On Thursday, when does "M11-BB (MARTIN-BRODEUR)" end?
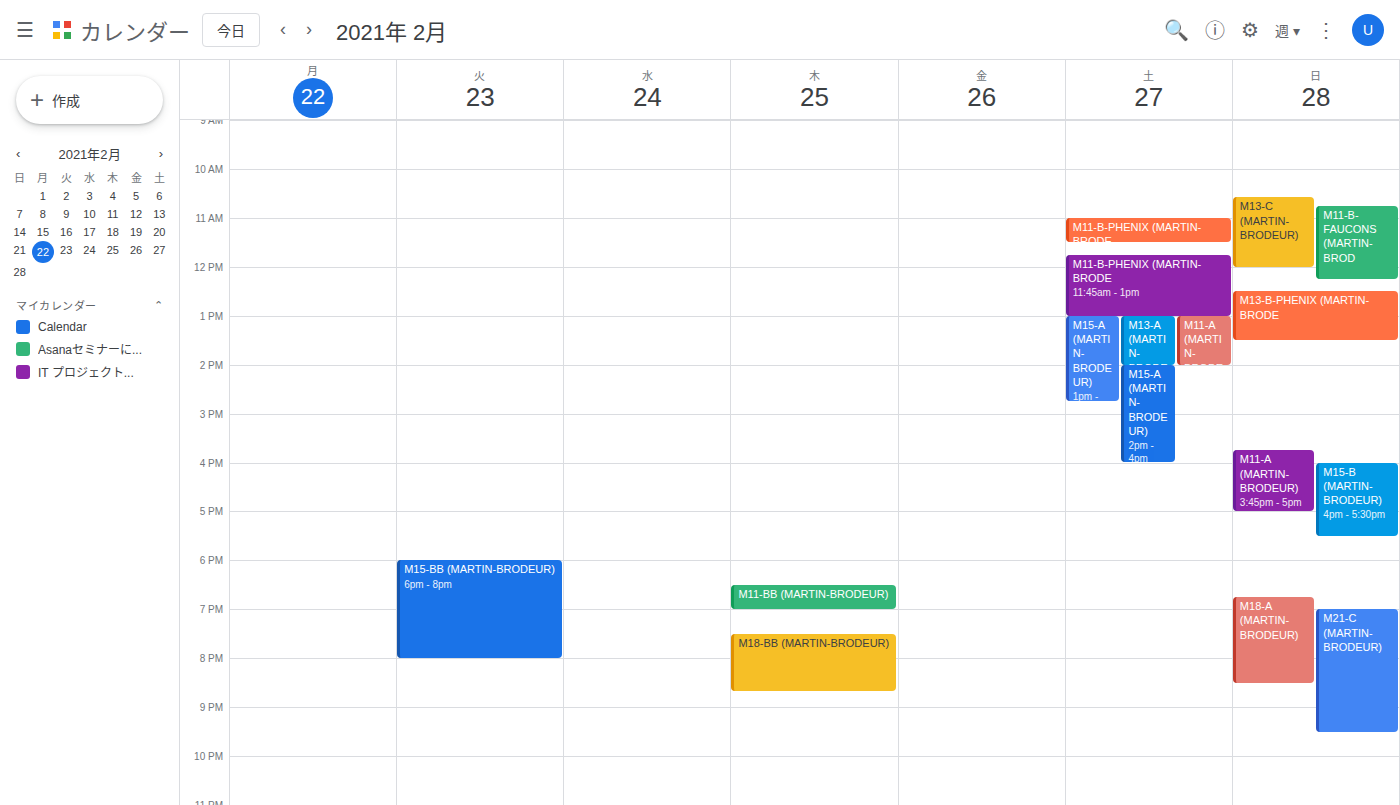
7:00 PM